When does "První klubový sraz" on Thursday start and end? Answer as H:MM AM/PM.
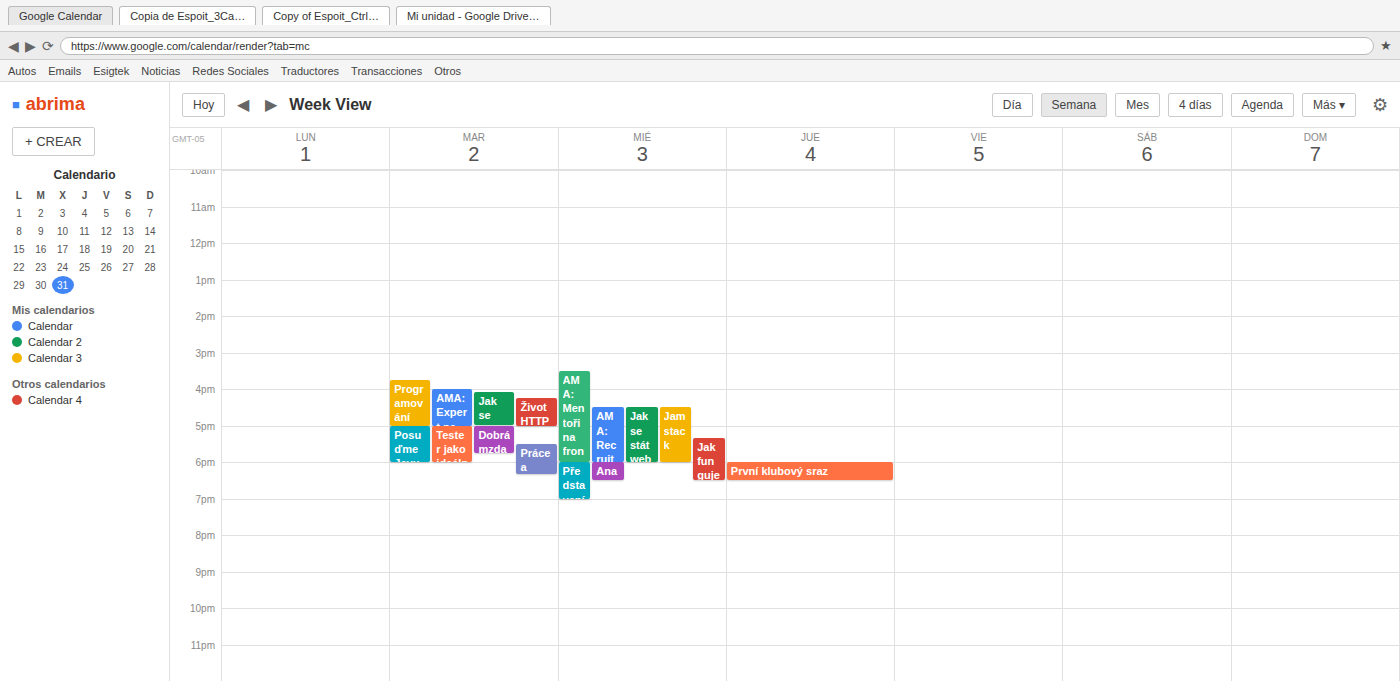
6:00 PM to 6:30 PM